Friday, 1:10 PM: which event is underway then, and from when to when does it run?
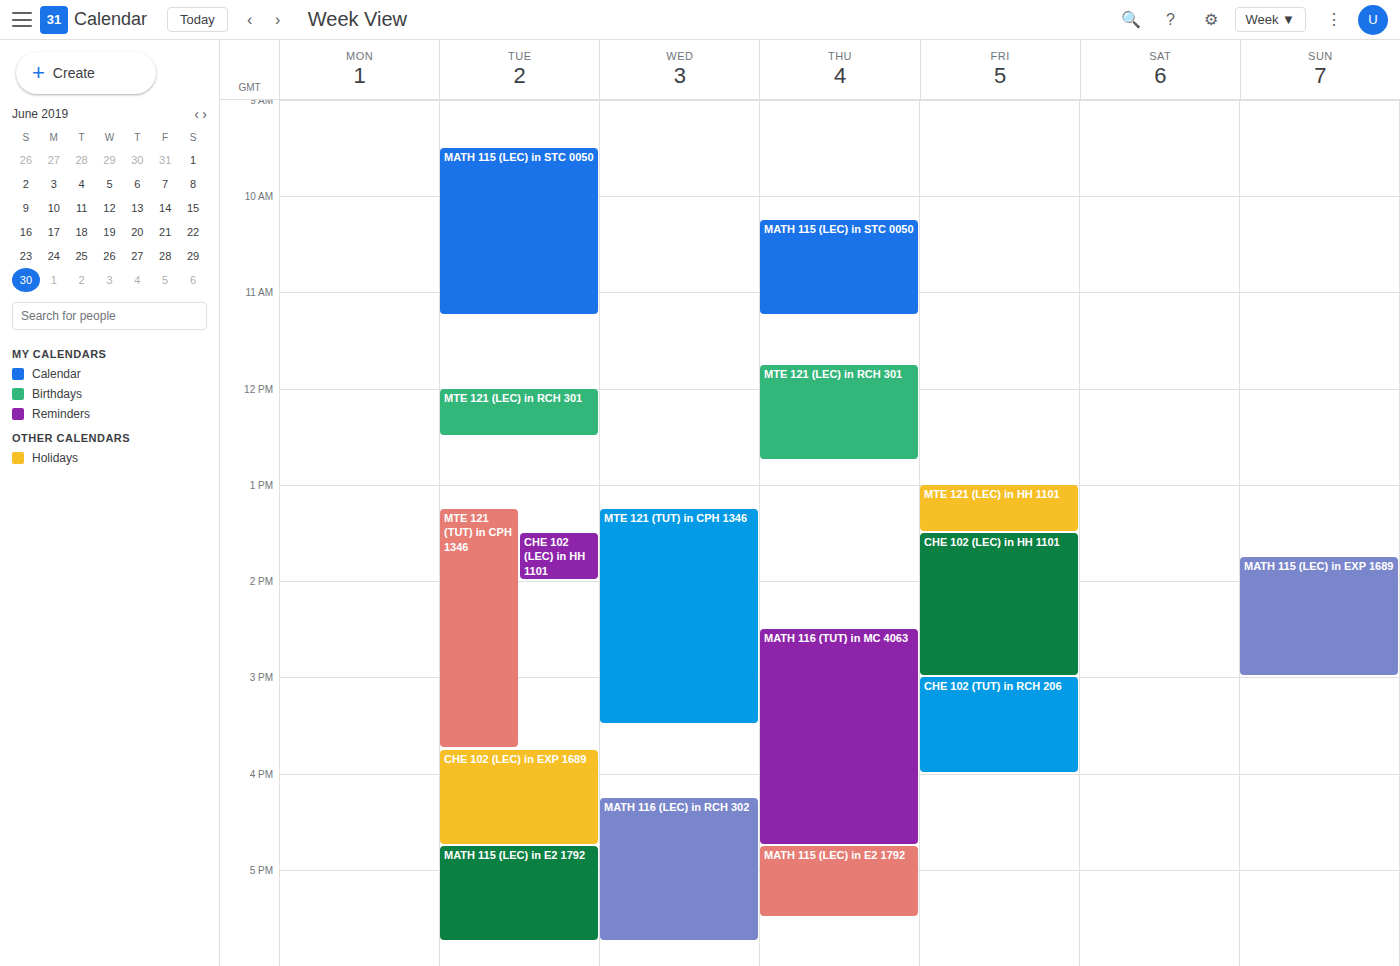
"MTE 121 (LEC) in HH 1101", 1:00 PM to 1:30 PM